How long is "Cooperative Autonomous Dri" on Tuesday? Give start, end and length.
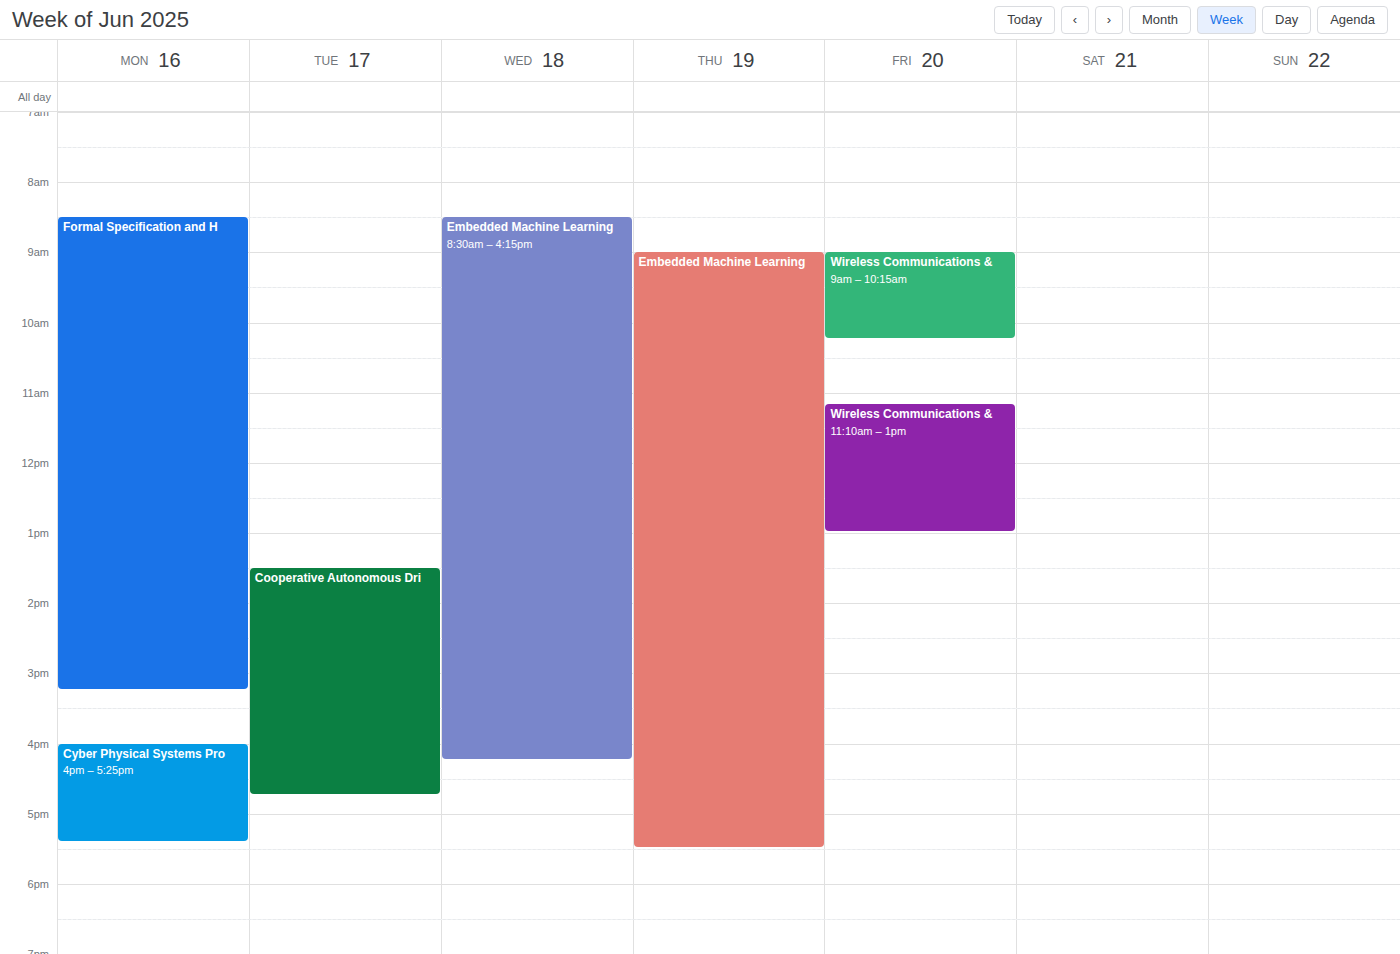
1:30 PM to 4:45 PM, 3 hours 15 minutes